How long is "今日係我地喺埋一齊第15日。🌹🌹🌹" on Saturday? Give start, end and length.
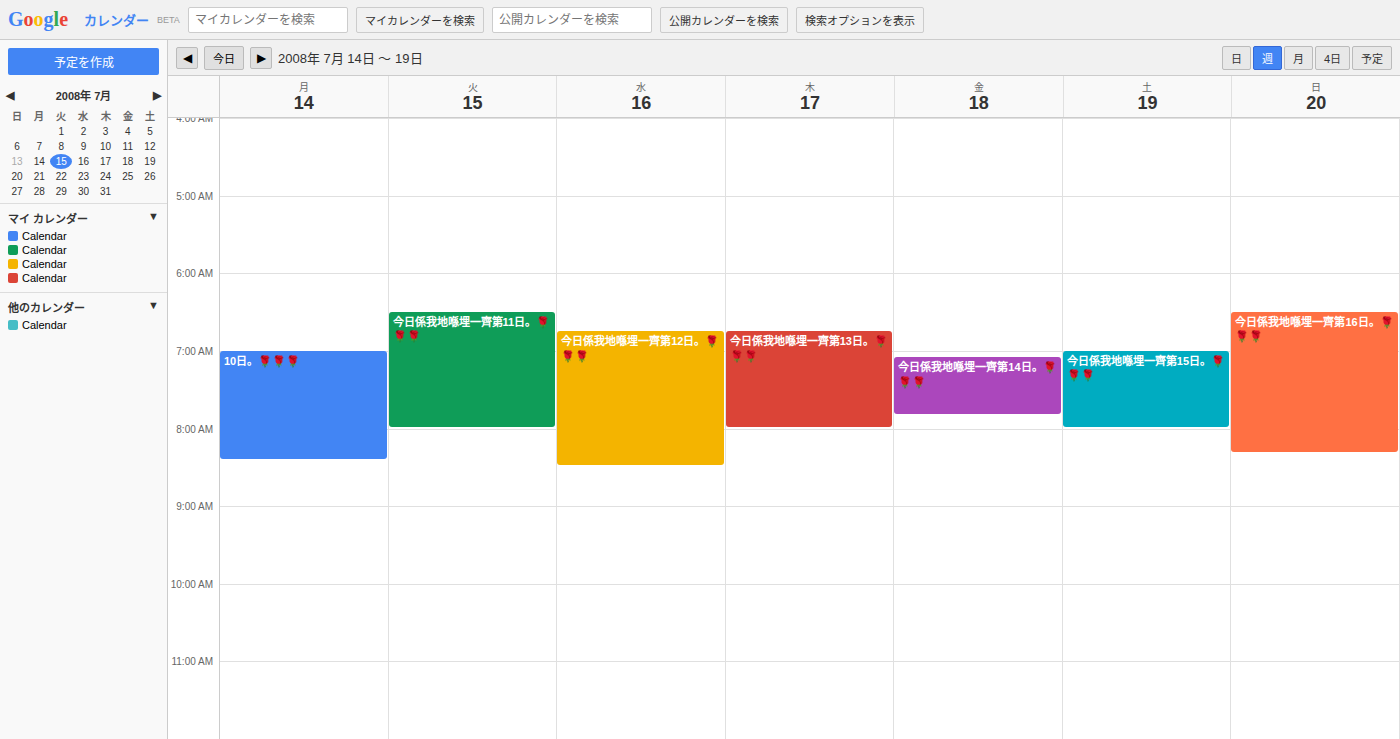
7:00 AM to 8:00 AM, 1 hour